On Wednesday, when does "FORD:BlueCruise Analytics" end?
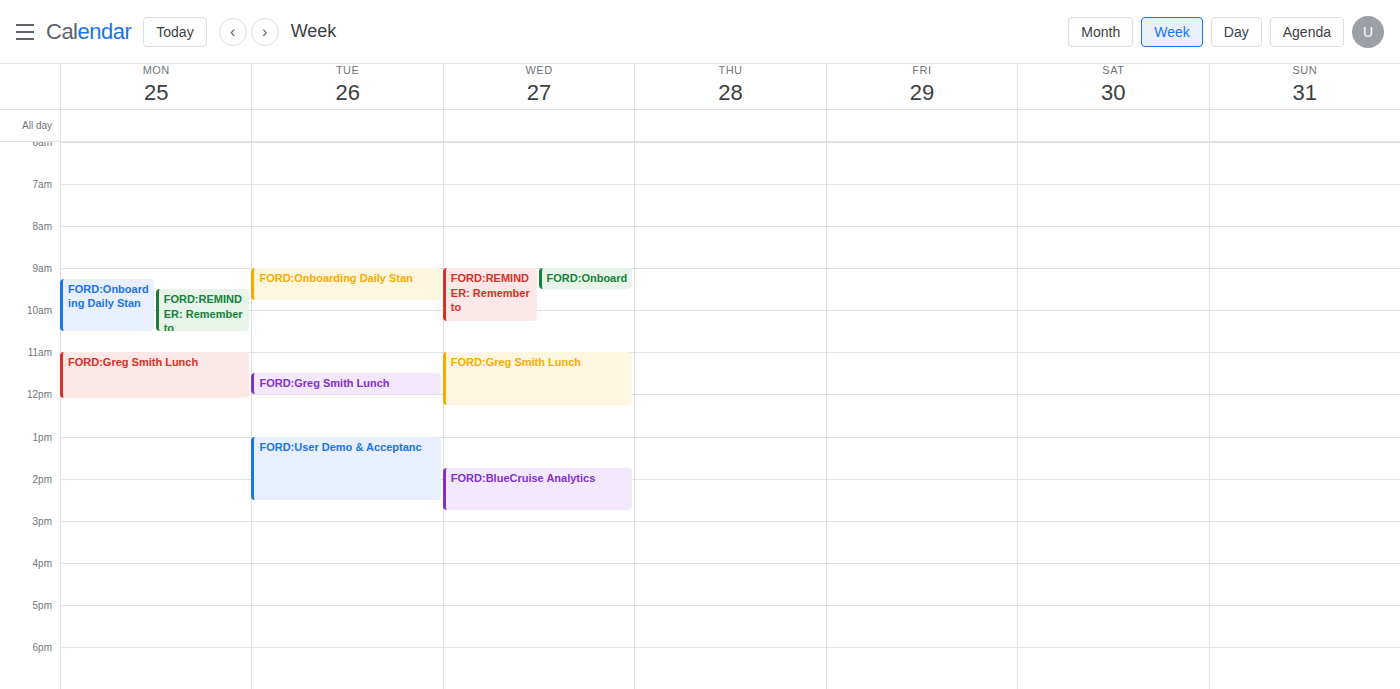
2:45 PM